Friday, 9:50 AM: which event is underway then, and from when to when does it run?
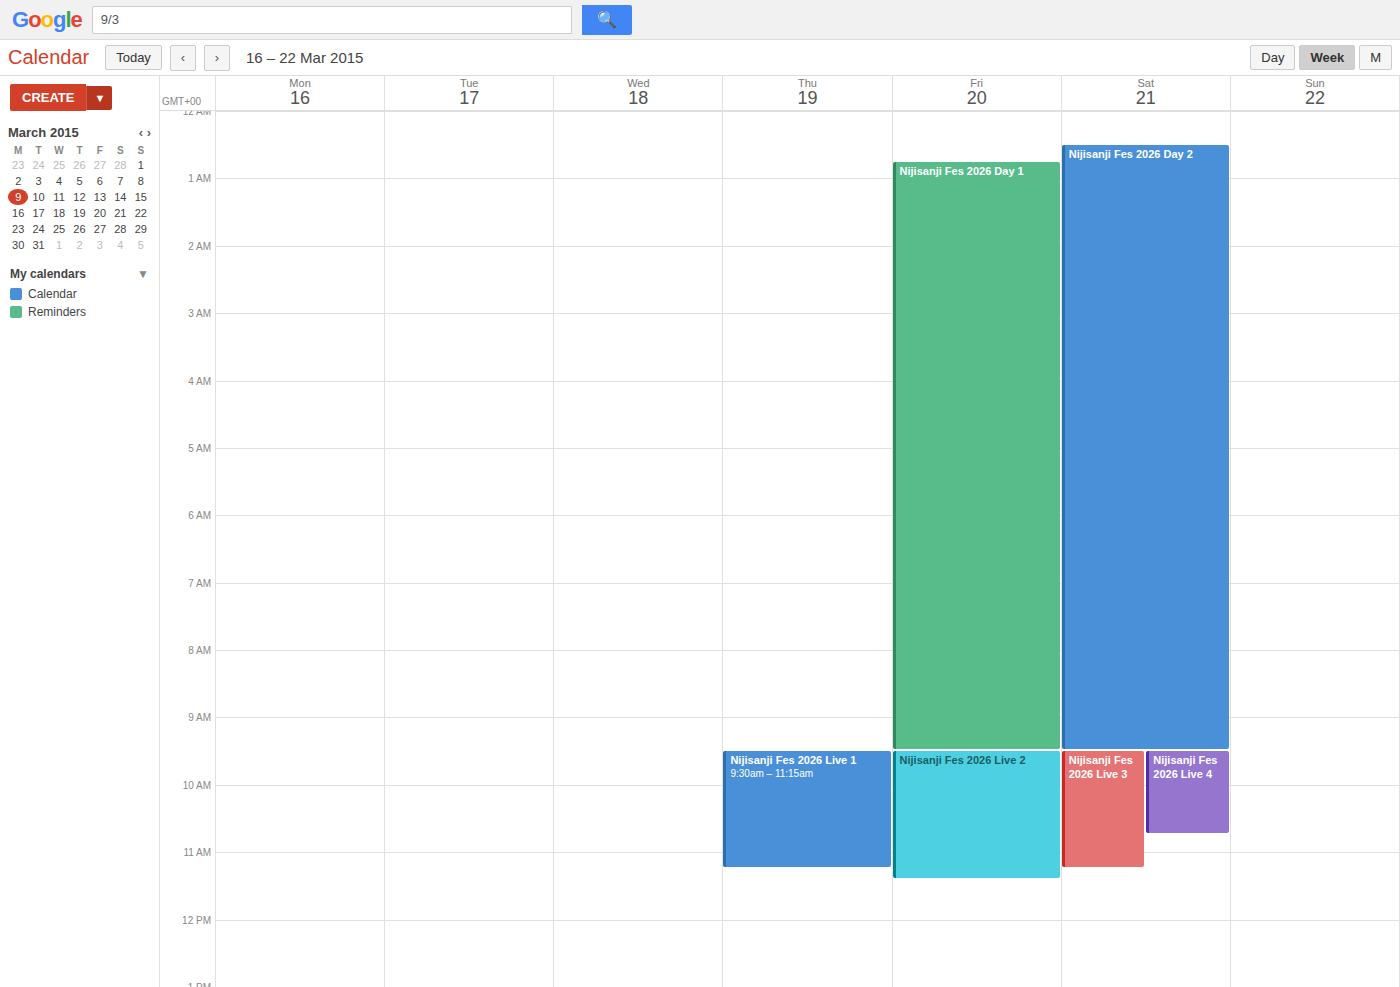
"Nijisanji Fes 2026 Live 2", 9:30 AM to 11:25 AM